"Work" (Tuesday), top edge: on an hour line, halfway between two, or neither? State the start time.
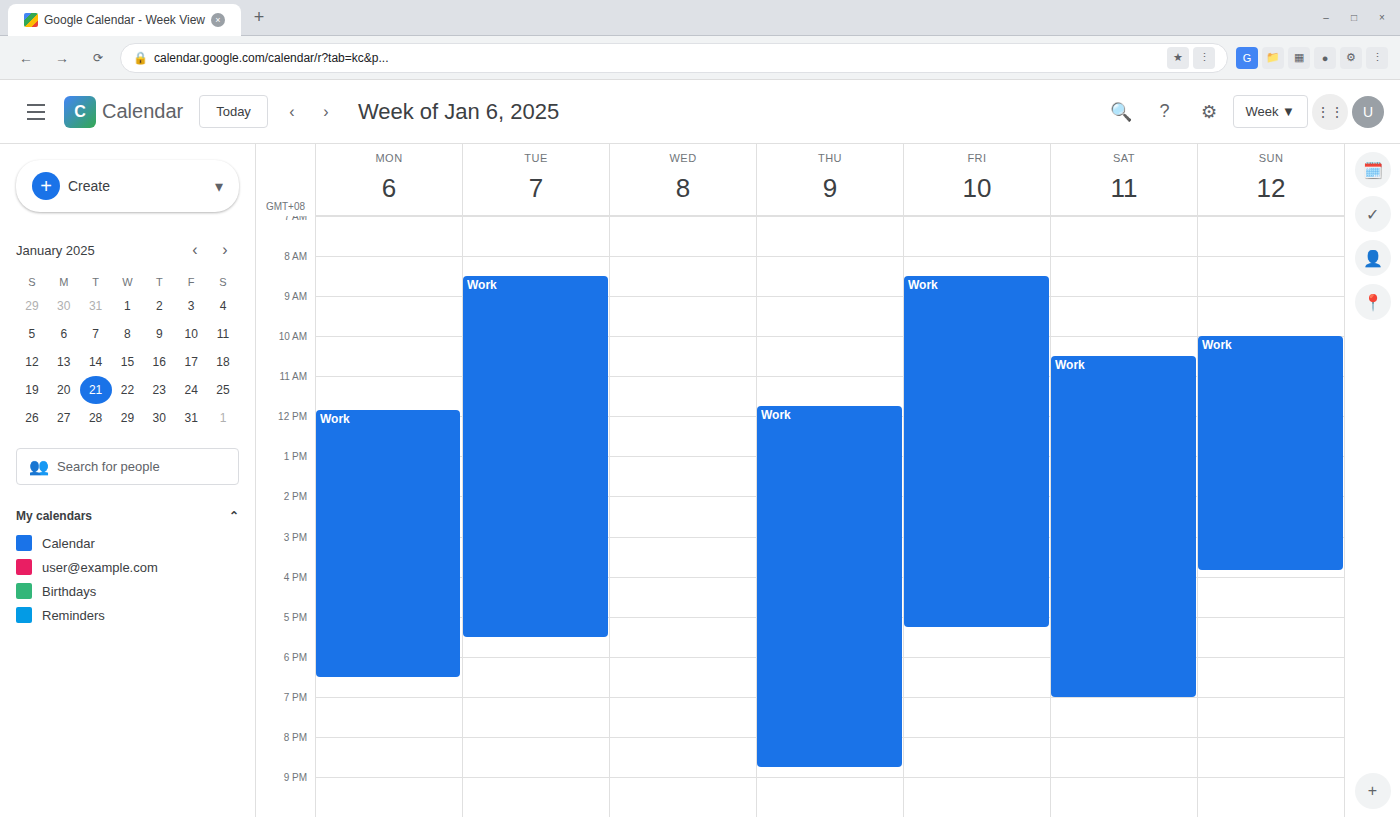
8:30 AM -- halfway between the 8 AM and 9 AM lines.